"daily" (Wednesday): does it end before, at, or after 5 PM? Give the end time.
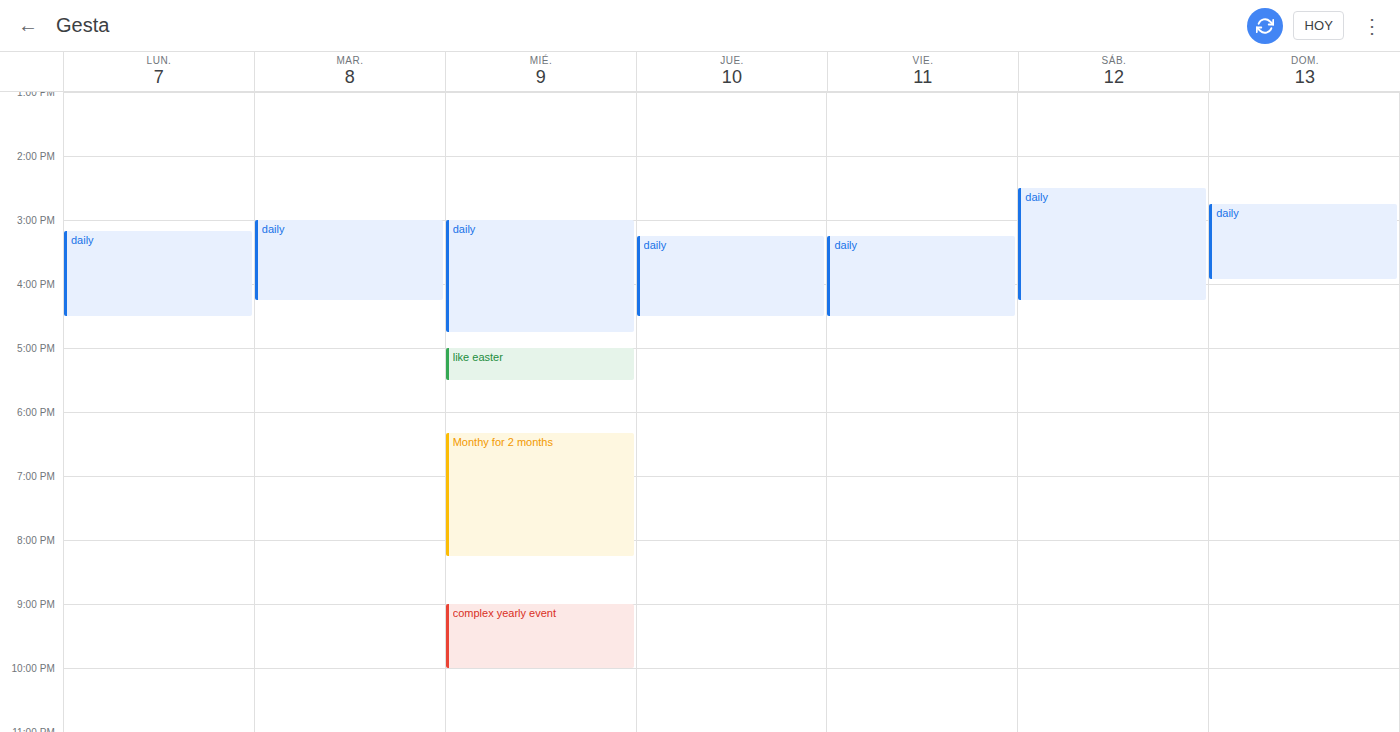
4:45 PM -- before 5 PM, 15 minutes above the 5 PM line.